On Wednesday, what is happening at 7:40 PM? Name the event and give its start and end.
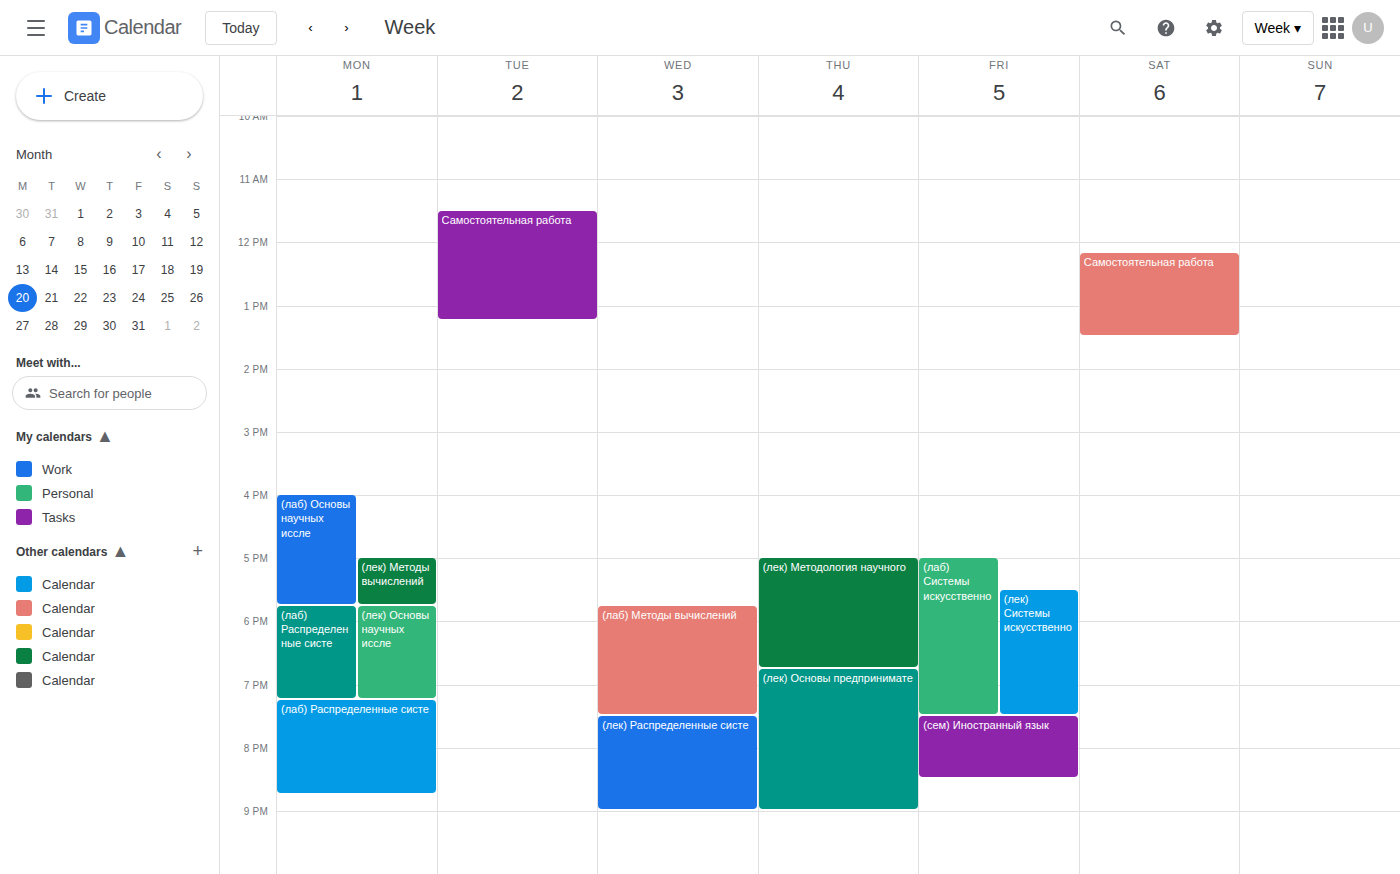
"(лек) Распределенные систе", 7:30 PM to 9:00 PM